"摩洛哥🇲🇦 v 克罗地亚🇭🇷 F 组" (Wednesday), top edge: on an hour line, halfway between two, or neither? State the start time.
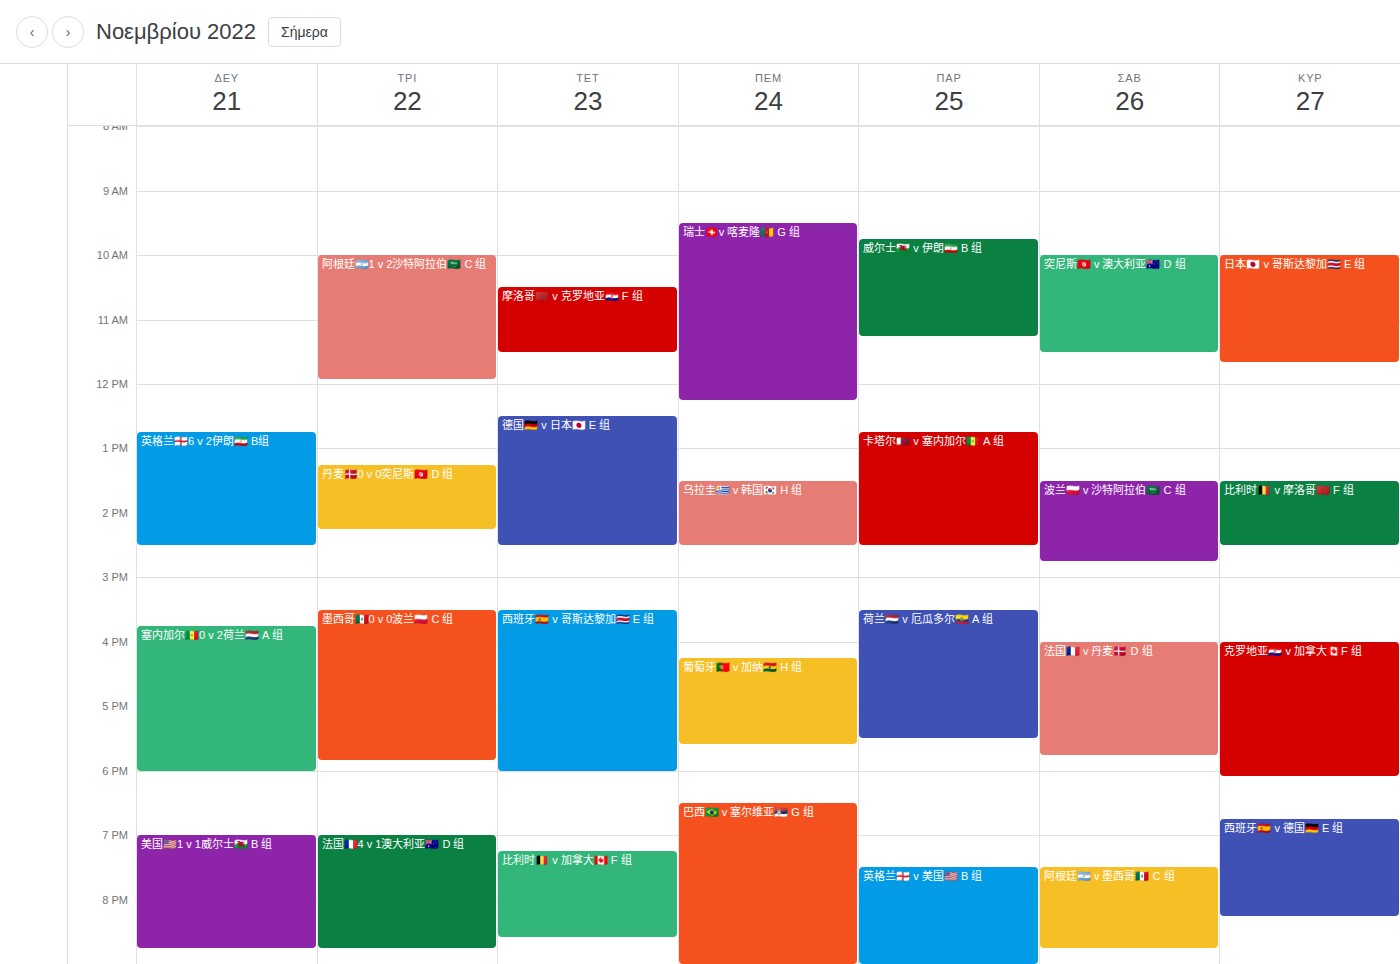
10:30 AM -- halfway between the 10 AM and 11 AM lines.